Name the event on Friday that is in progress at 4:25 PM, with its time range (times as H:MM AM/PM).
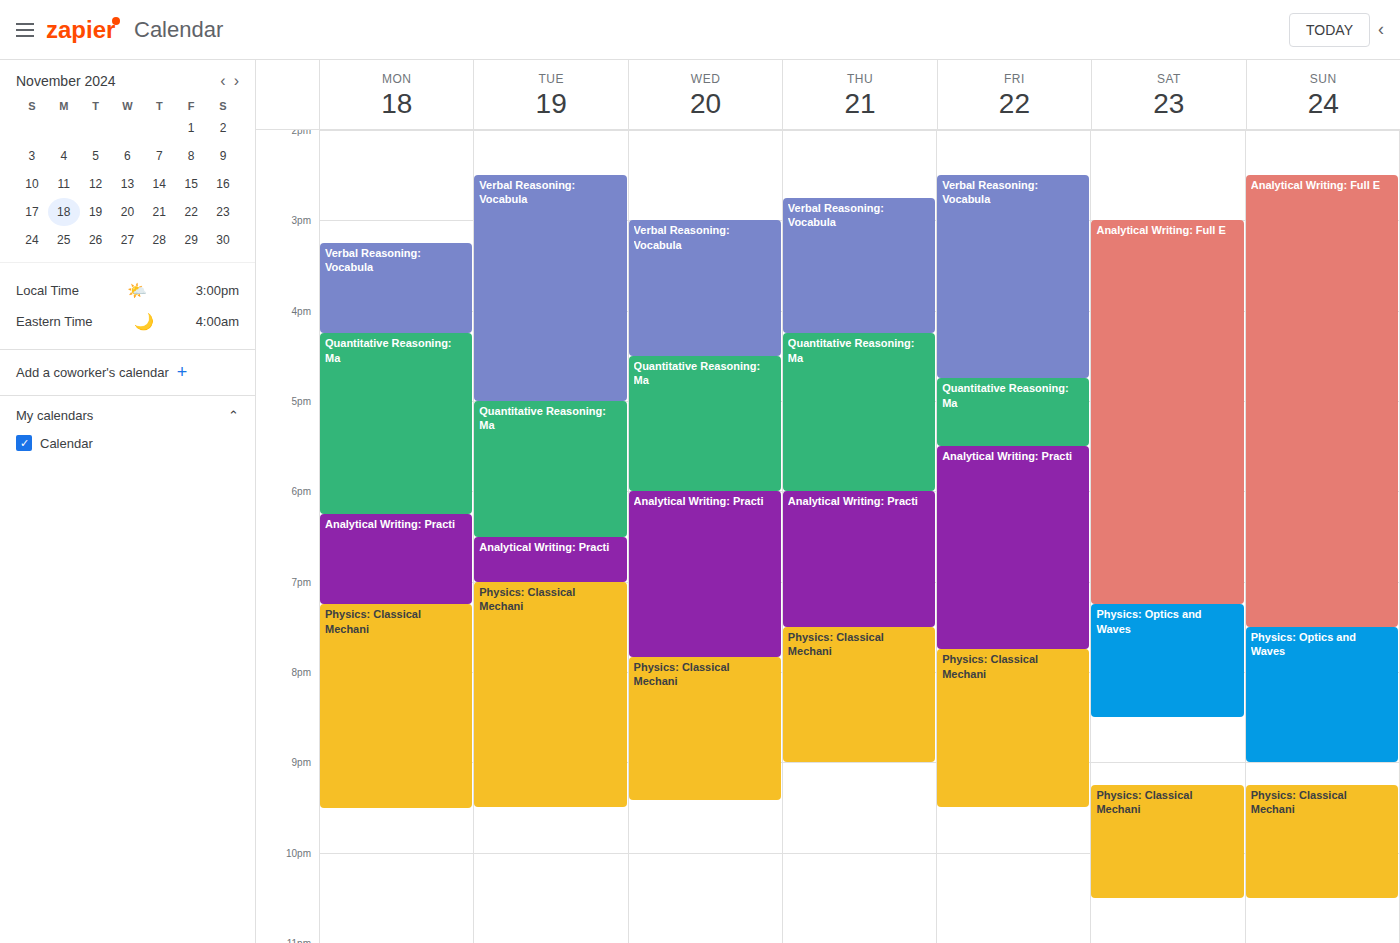
"Verbal Reasoning: Vocabula", 2:30 PM to 4:45 PM